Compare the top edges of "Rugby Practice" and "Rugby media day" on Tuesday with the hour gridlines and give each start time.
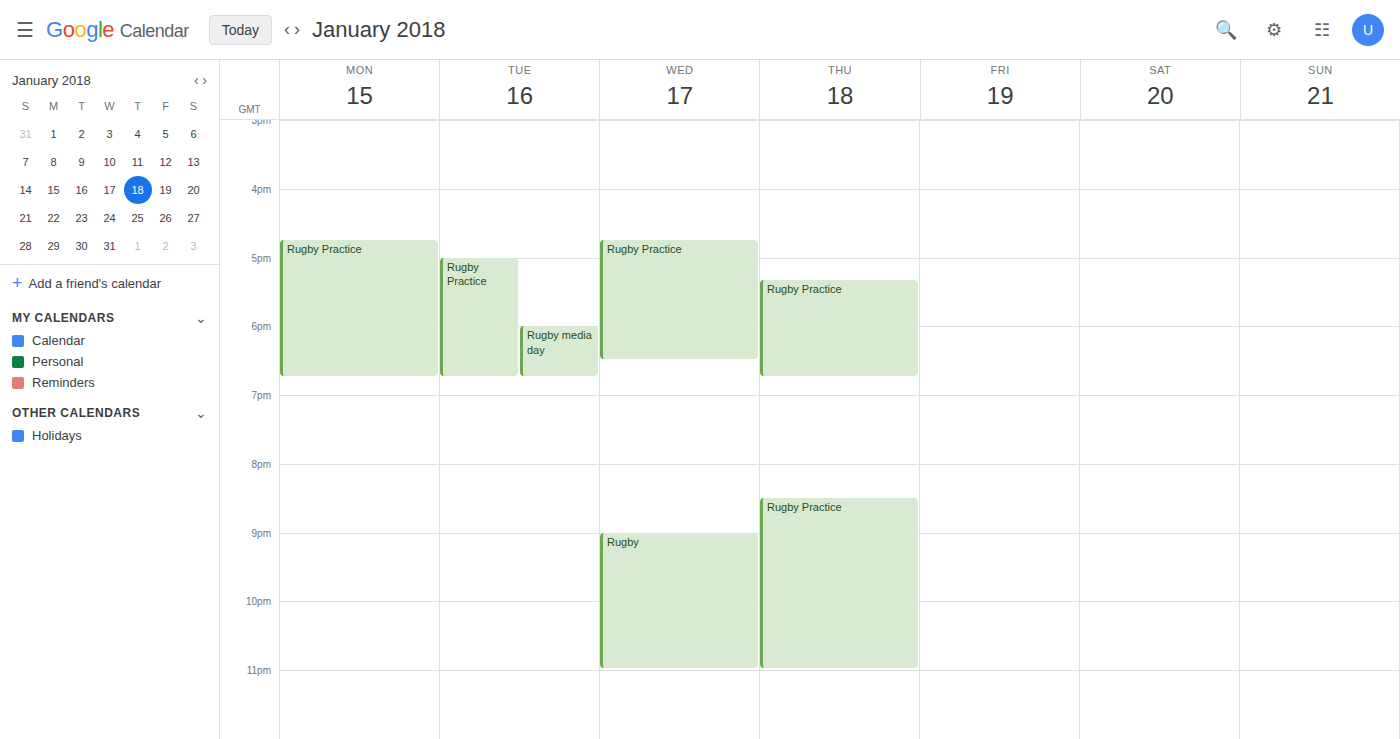
"Rugby Practice": 5:00 PM, exactly on the 5 PM line. "Rugby media day": 6:00 PM, exactly on the 6 PM line.